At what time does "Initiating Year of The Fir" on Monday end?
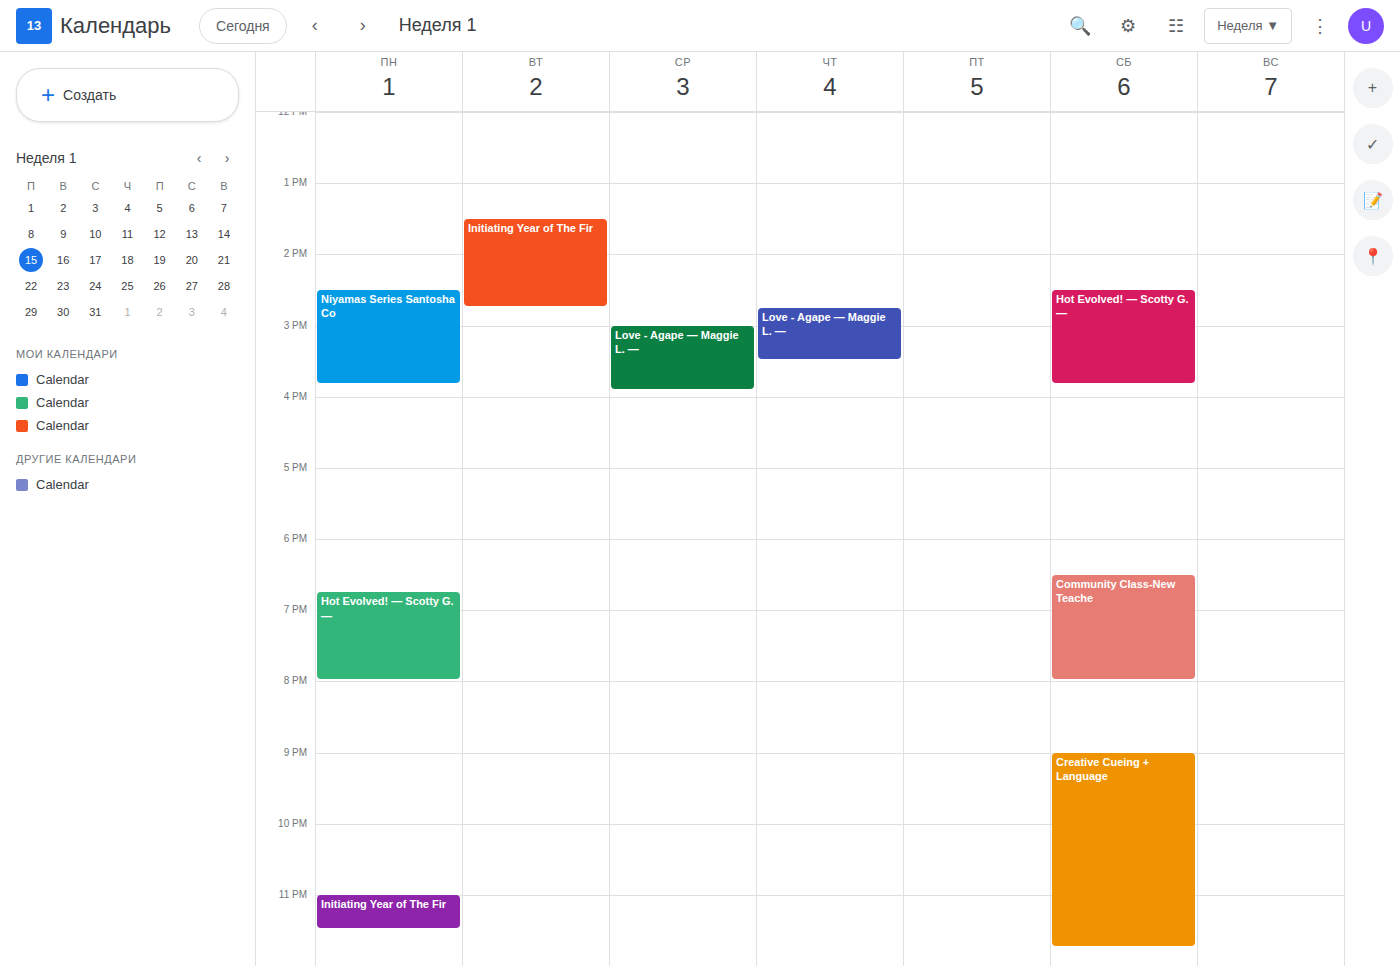
11:30 PM